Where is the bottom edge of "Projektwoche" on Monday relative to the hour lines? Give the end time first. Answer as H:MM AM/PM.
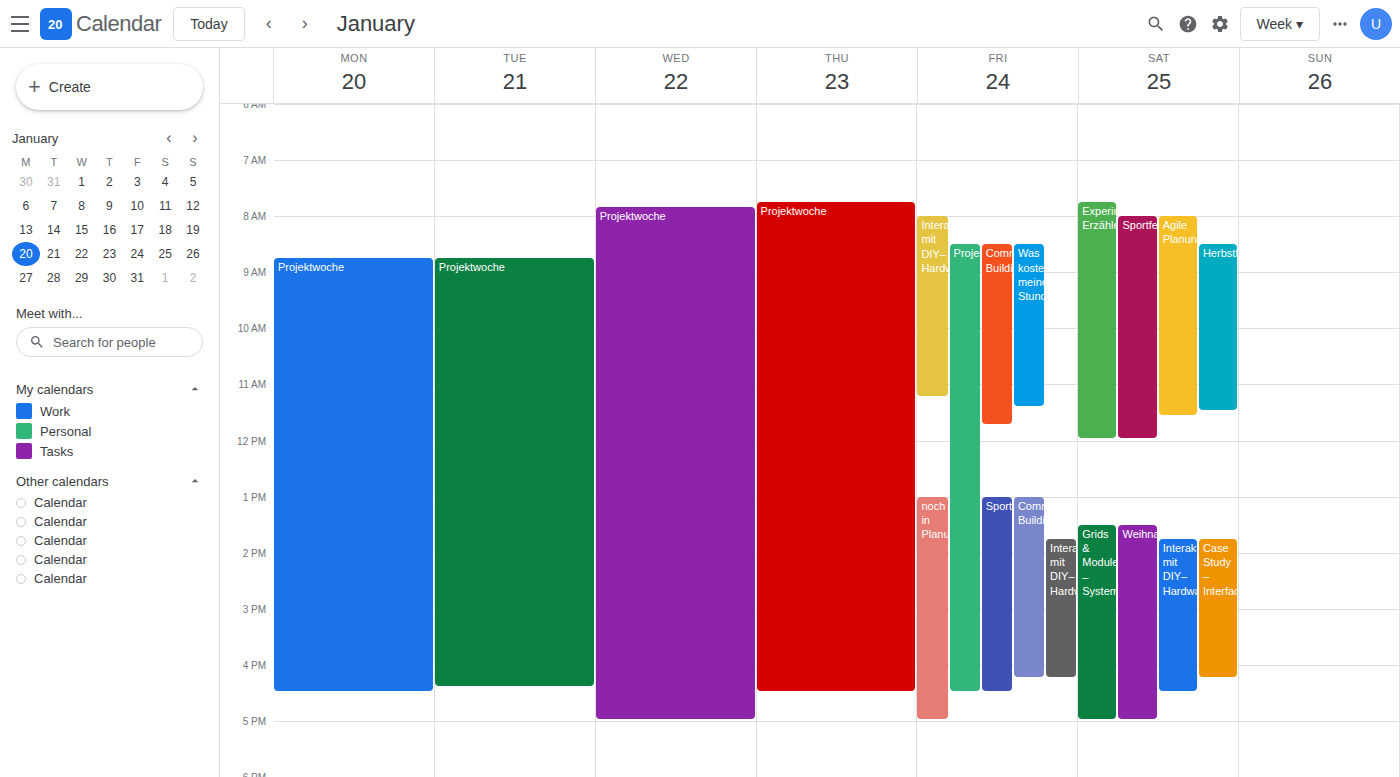
4:30 PM -- halfway between the 4 PM and 5 PM lines.